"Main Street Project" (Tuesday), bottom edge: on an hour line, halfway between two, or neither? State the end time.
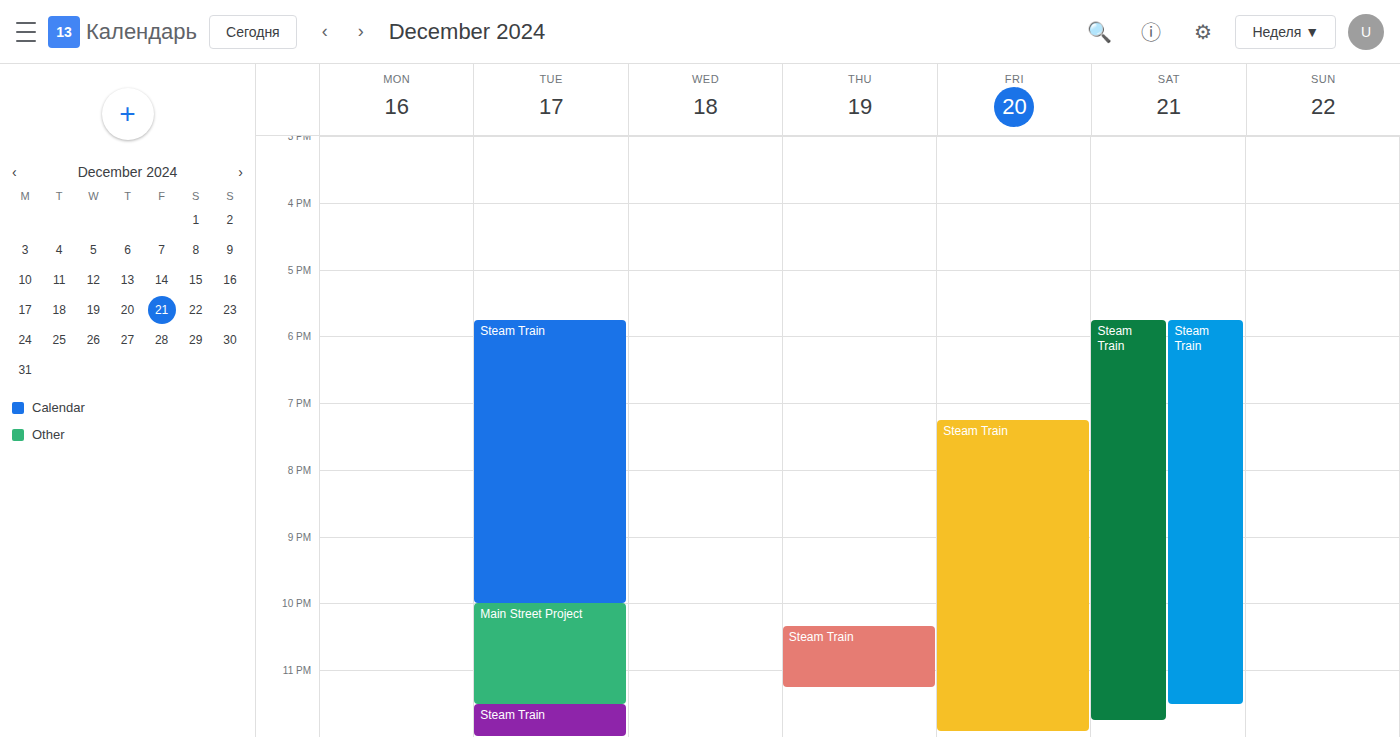
11:30 PM -- halfway between the 11 PM and 12 AM lines.